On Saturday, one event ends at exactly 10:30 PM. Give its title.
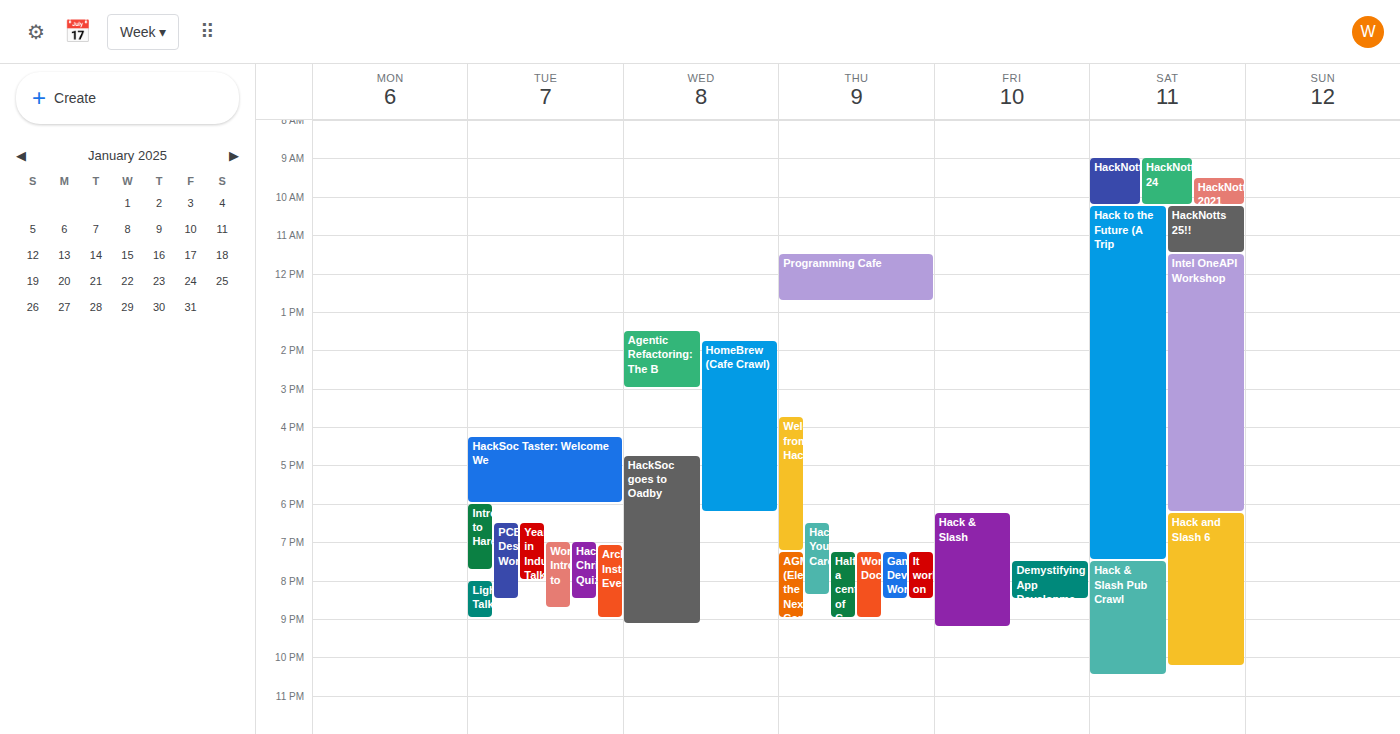
"Hack & Slash Pub Crawl"